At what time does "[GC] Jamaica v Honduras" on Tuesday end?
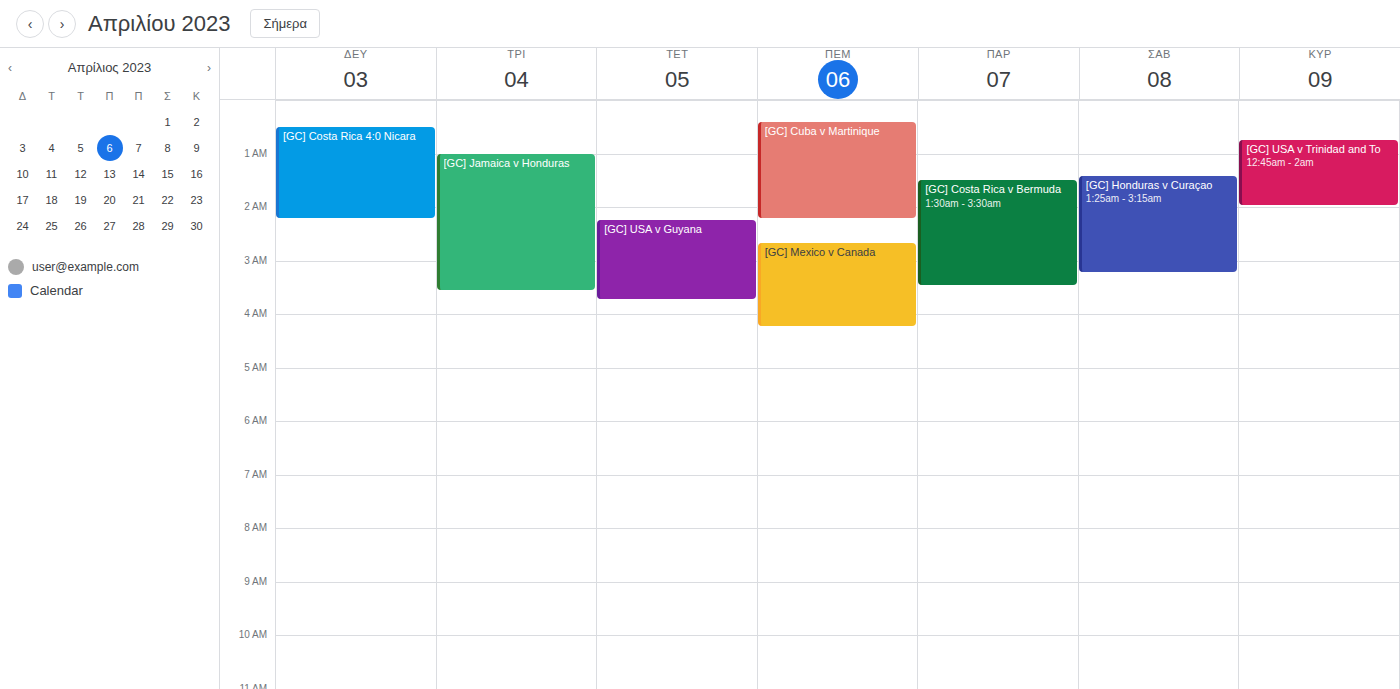
3:35 AM